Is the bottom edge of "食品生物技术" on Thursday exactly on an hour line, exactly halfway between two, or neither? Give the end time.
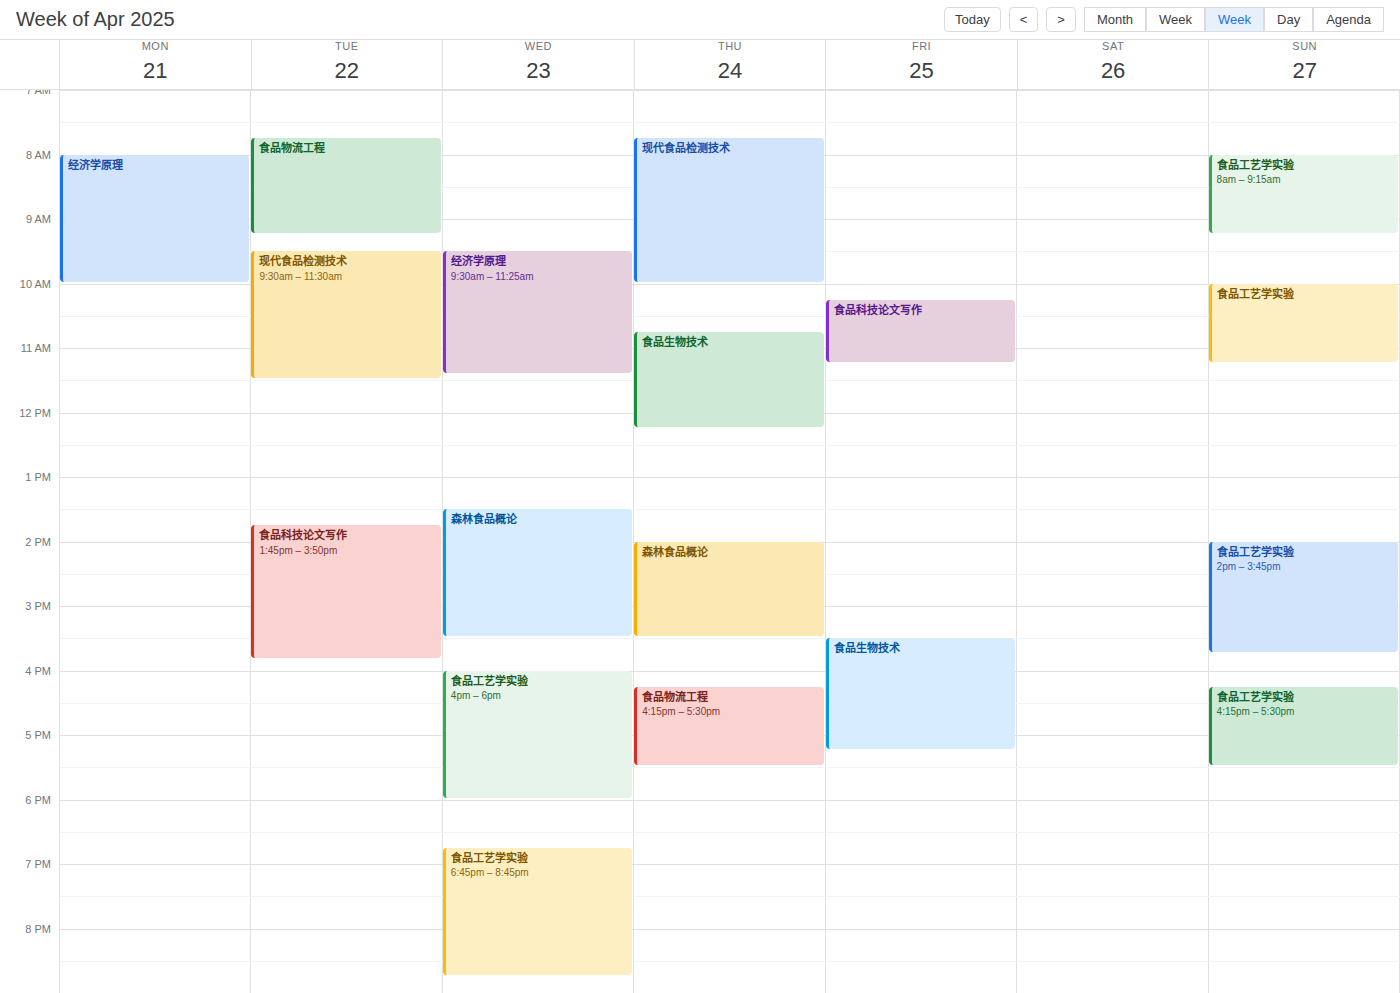
12:15 -- neither: a quarter of the way from the 12:00 line to the 13:00 line.